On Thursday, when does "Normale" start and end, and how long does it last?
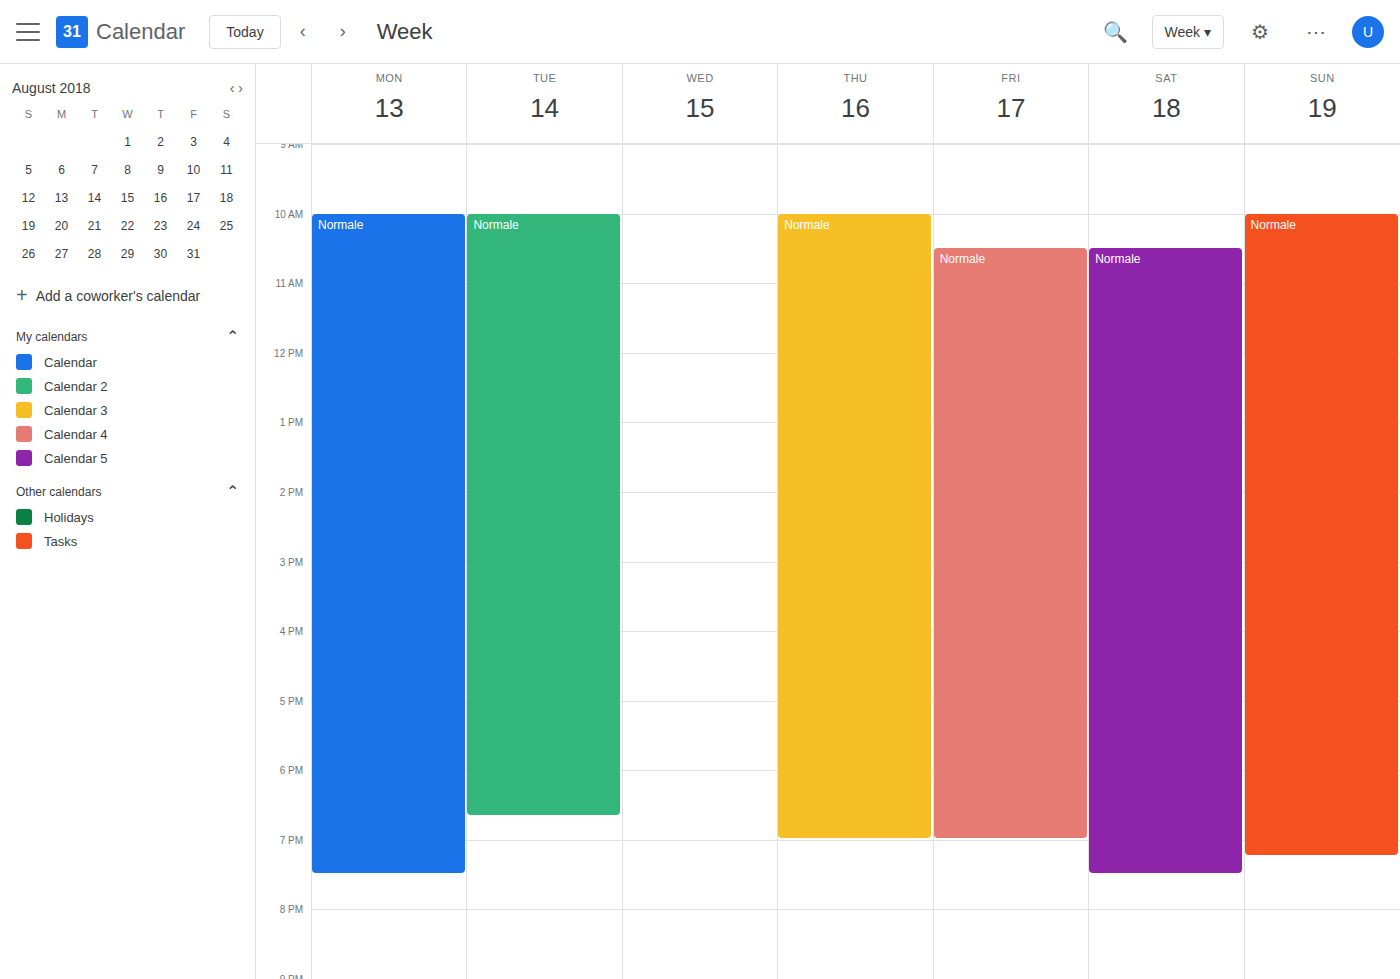
10:00 AM to 7:00 PM, 9 hours